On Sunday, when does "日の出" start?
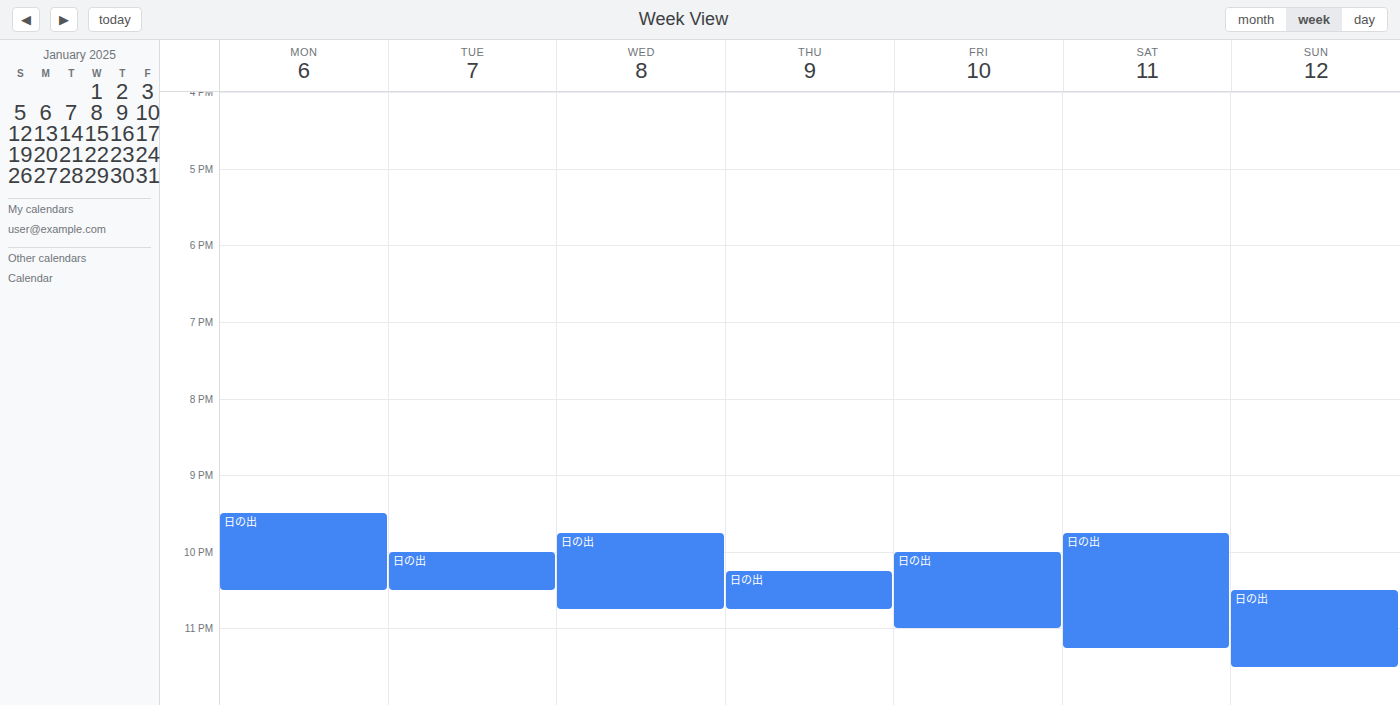
22:30